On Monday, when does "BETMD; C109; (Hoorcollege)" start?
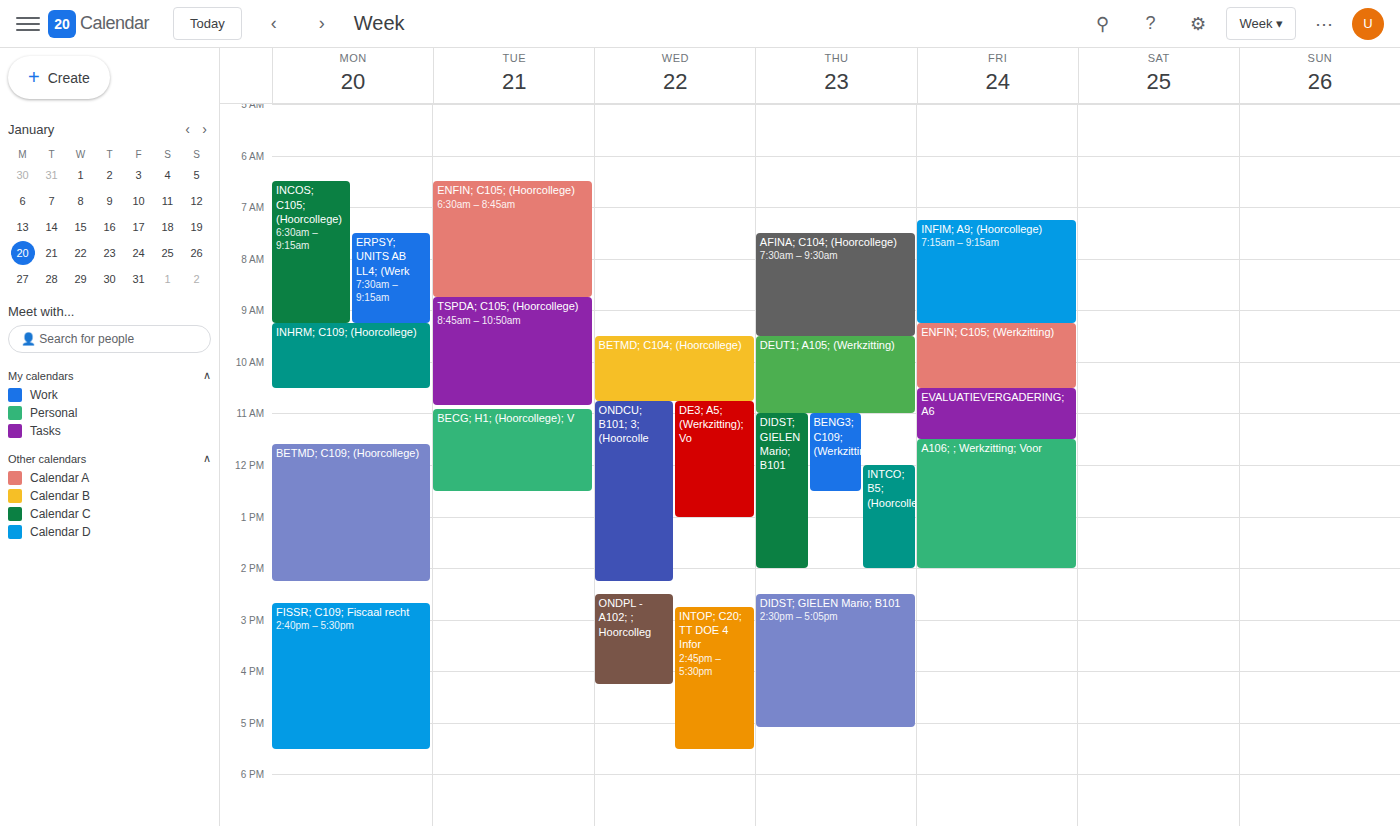
11:35 AM